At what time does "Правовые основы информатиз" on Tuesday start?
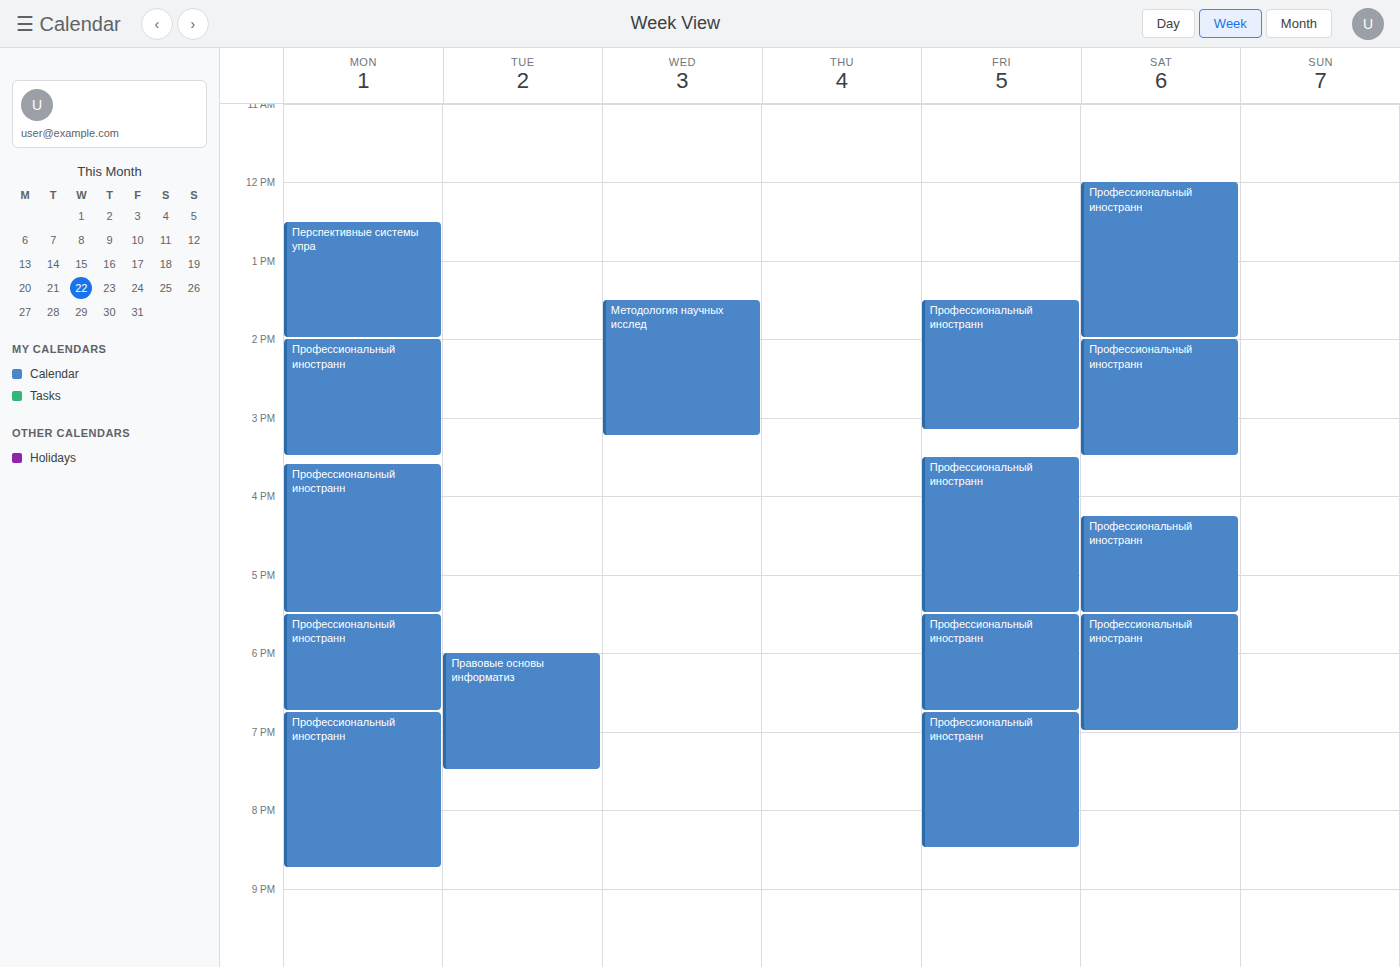
6:00 PM